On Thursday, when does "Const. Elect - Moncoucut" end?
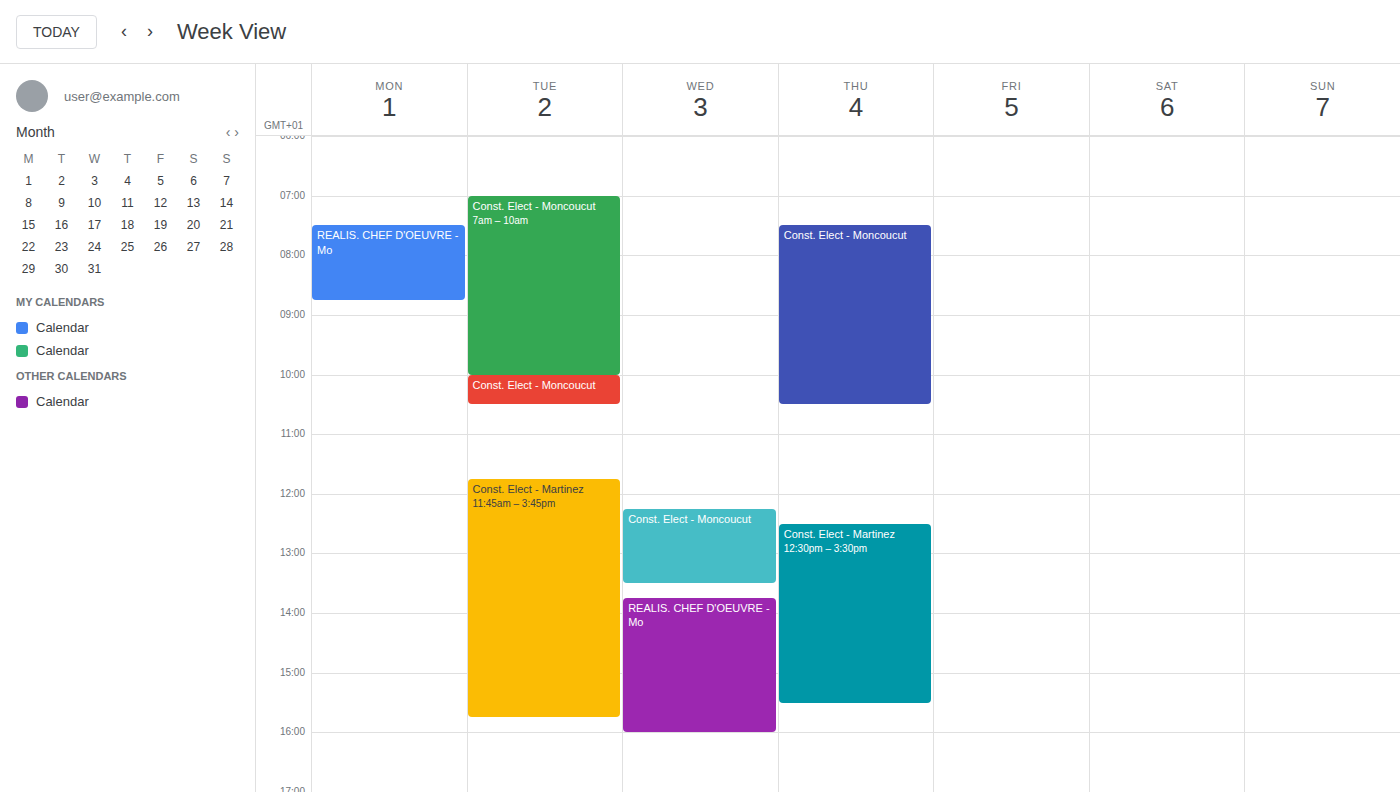
10:30